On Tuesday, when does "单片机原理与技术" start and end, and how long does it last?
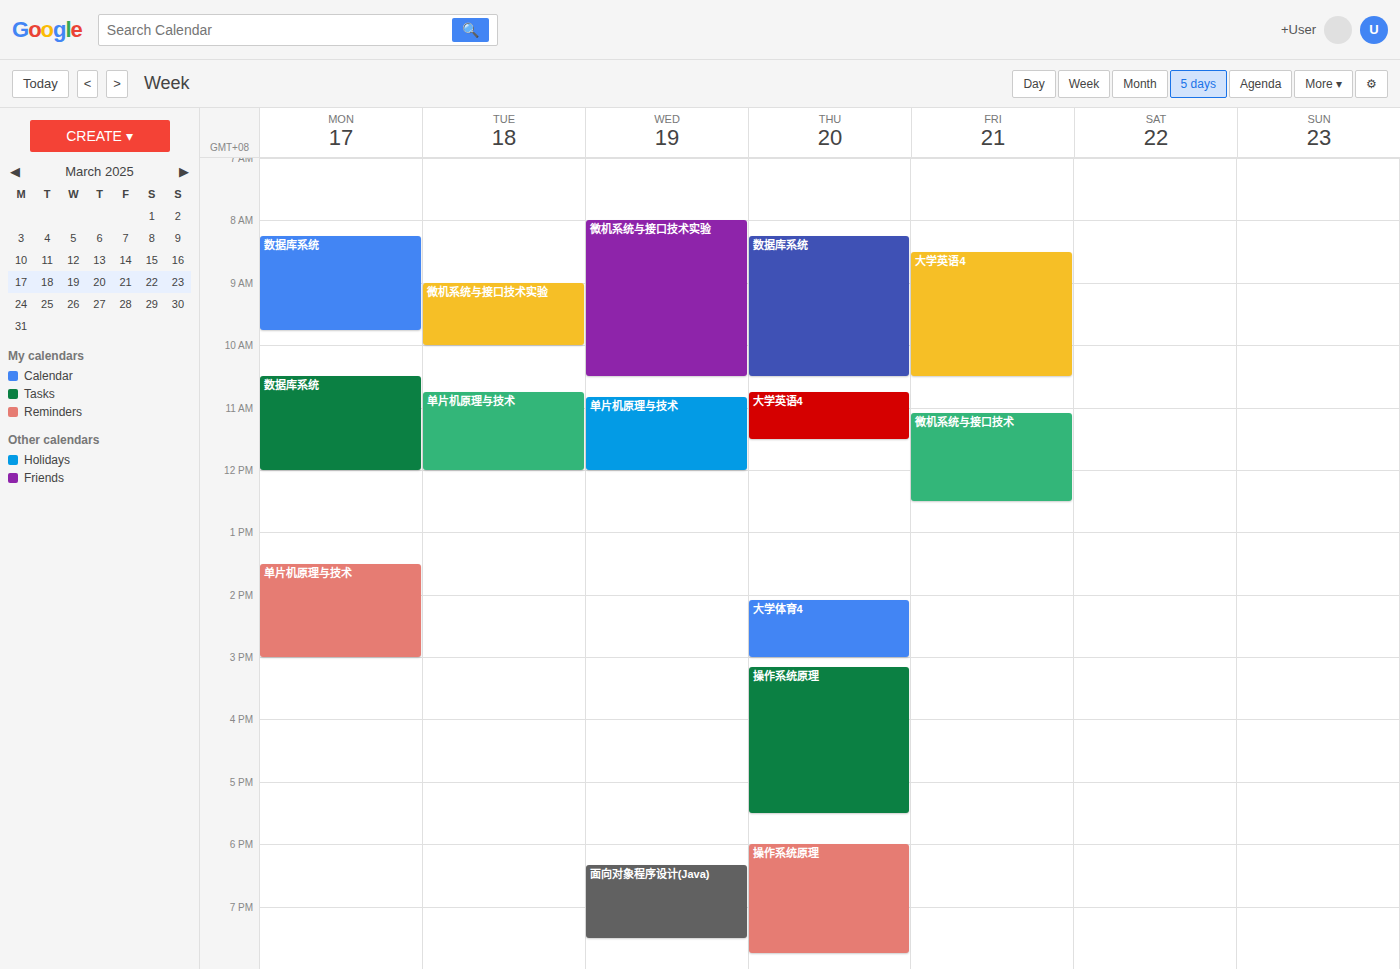
10:45 to 12:00, 1 hour 15 minutes